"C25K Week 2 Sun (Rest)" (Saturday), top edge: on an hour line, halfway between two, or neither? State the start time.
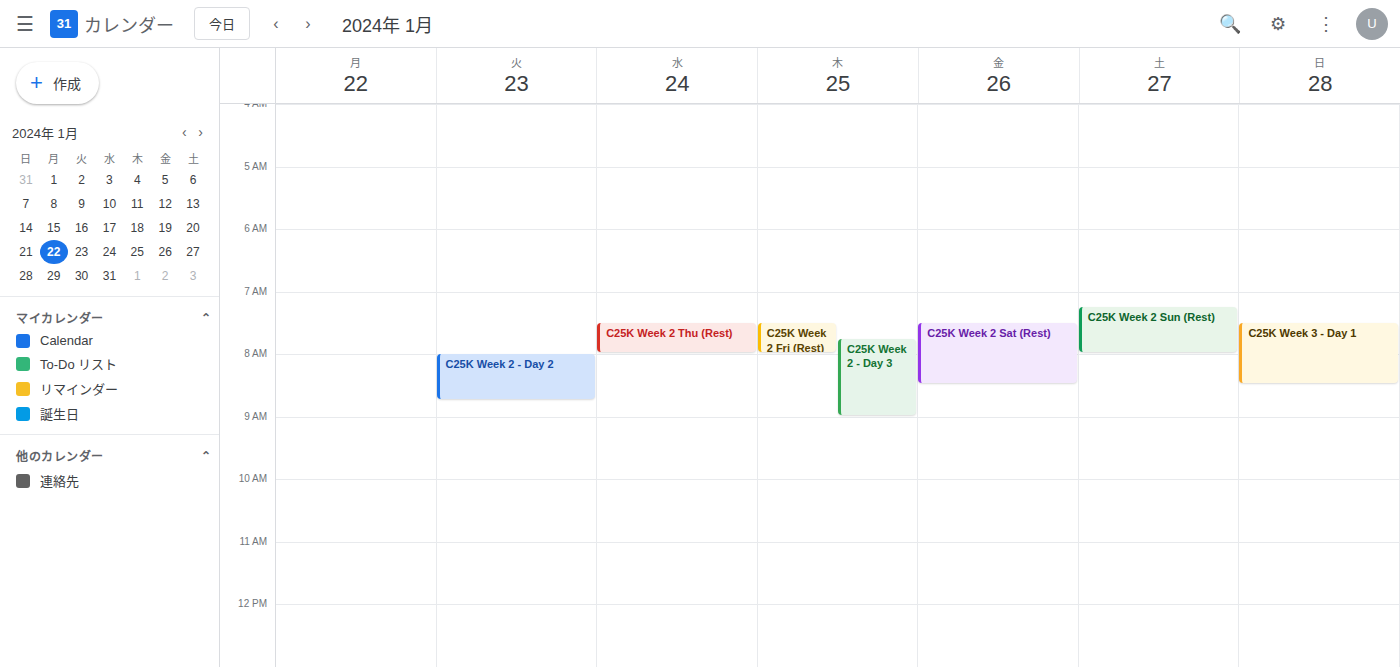
7:15 AM -- neither: a quarter of the way from the 7 AM line to the 8 AM line.